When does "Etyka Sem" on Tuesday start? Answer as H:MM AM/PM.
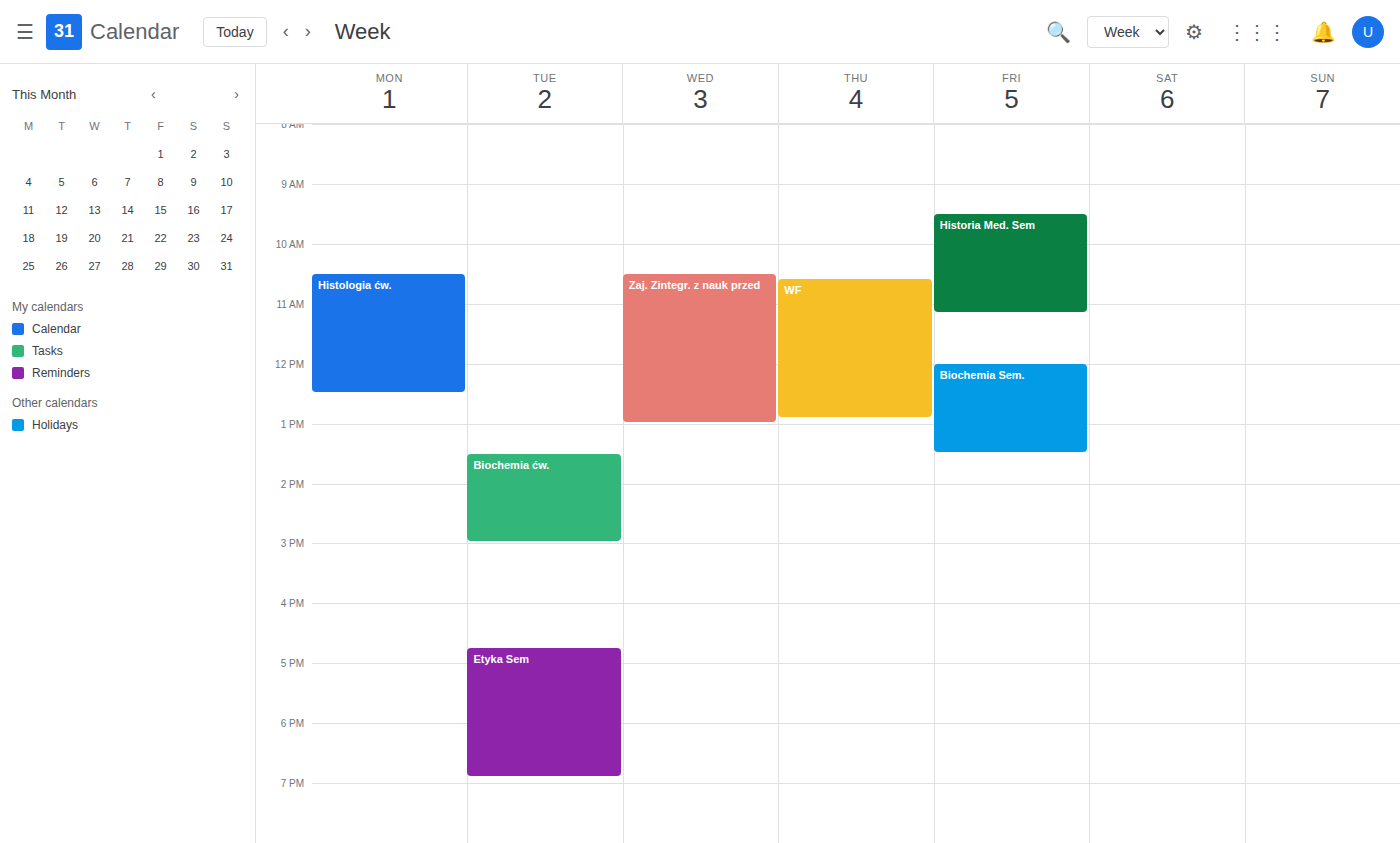
4:45 PM